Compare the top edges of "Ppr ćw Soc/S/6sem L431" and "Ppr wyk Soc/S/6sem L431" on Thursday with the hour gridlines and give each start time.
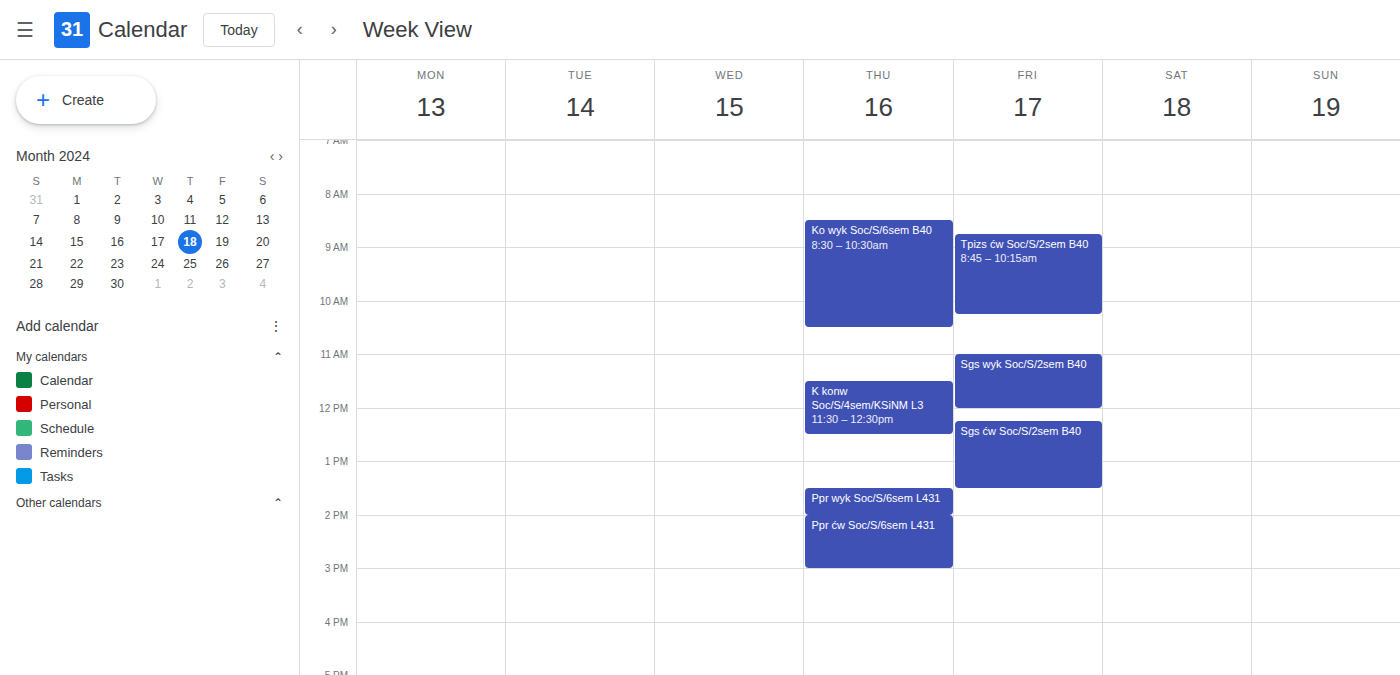
"Ppr ćw Soc/S/6sem L431": 2:00 PM, exactly on the 2 PM line. "Ppr wyk Soc/S/6sem L431": 1:30 PM, halfway between the 1 PM and 2 PM lines.